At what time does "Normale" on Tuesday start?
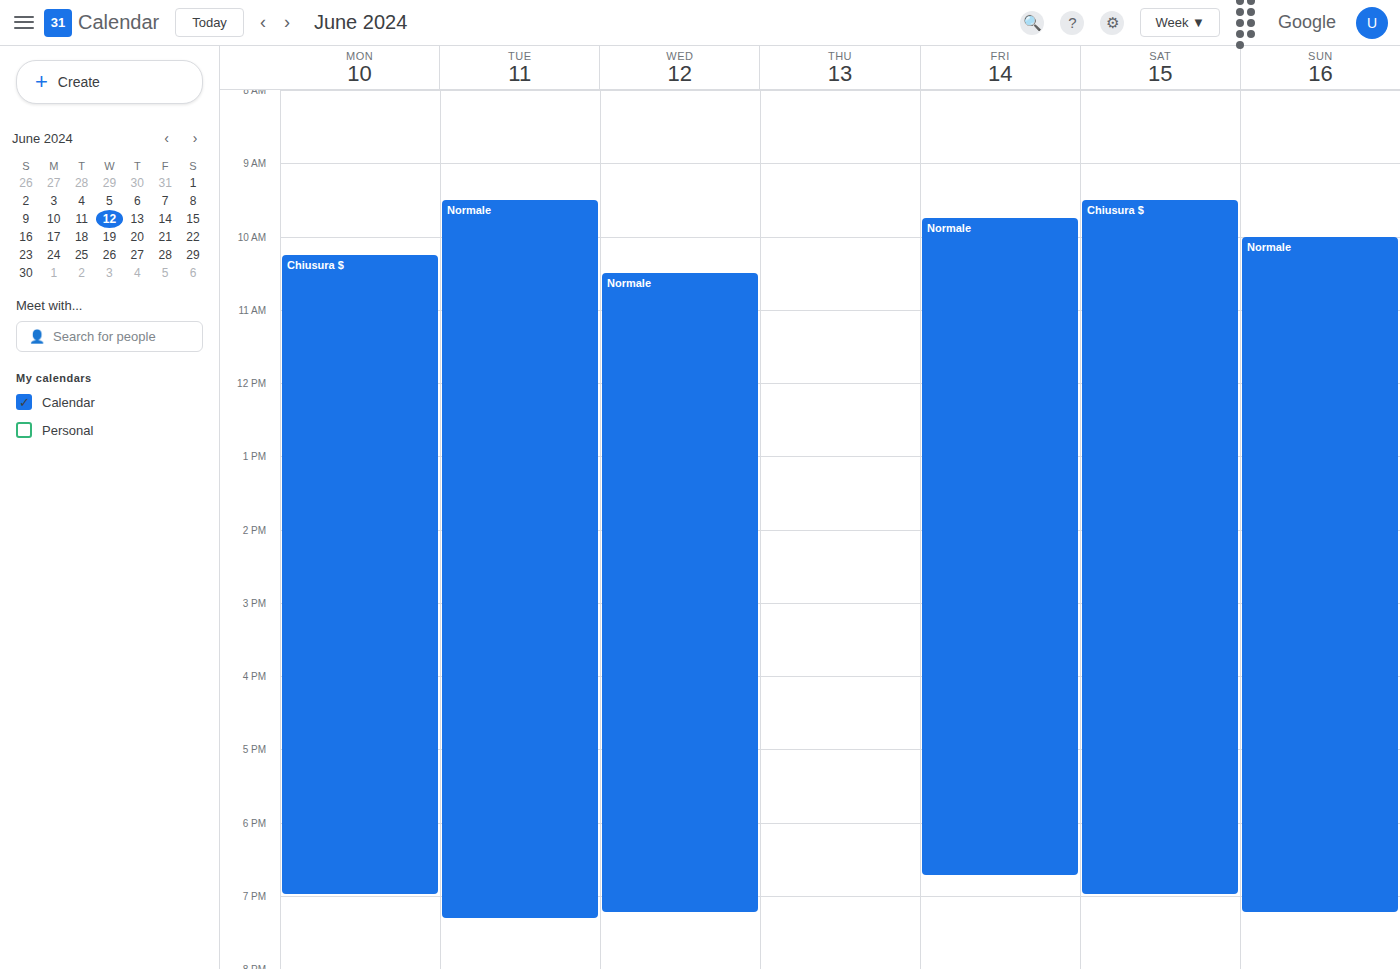
9:30 AM